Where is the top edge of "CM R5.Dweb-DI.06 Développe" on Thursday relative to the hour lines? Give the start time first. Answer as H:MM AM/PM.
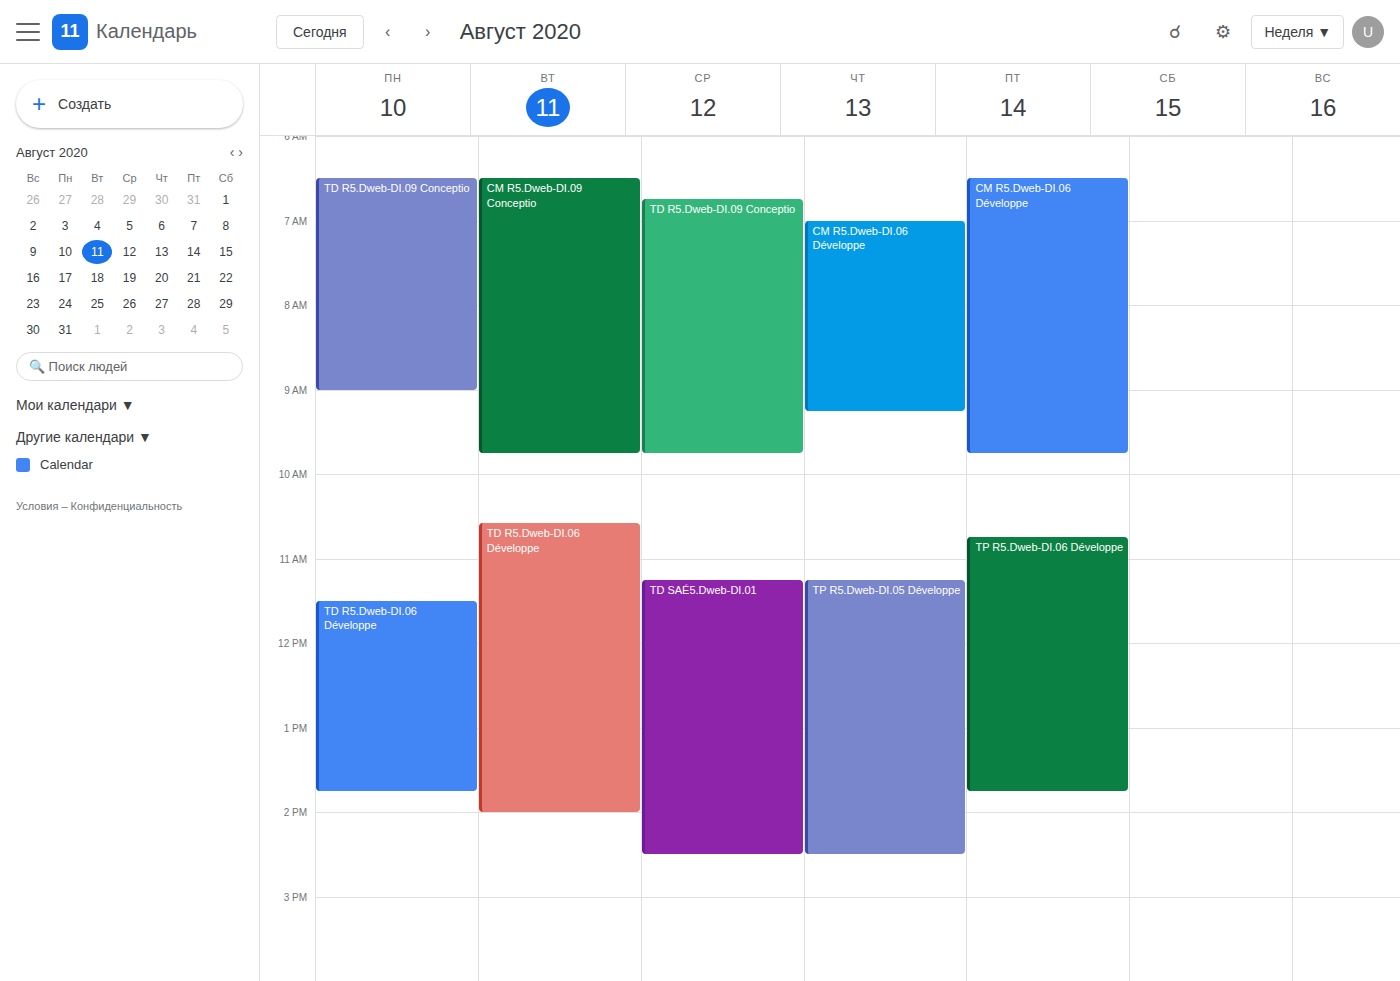
7:00 AM -- exactly on the 7 AM line.